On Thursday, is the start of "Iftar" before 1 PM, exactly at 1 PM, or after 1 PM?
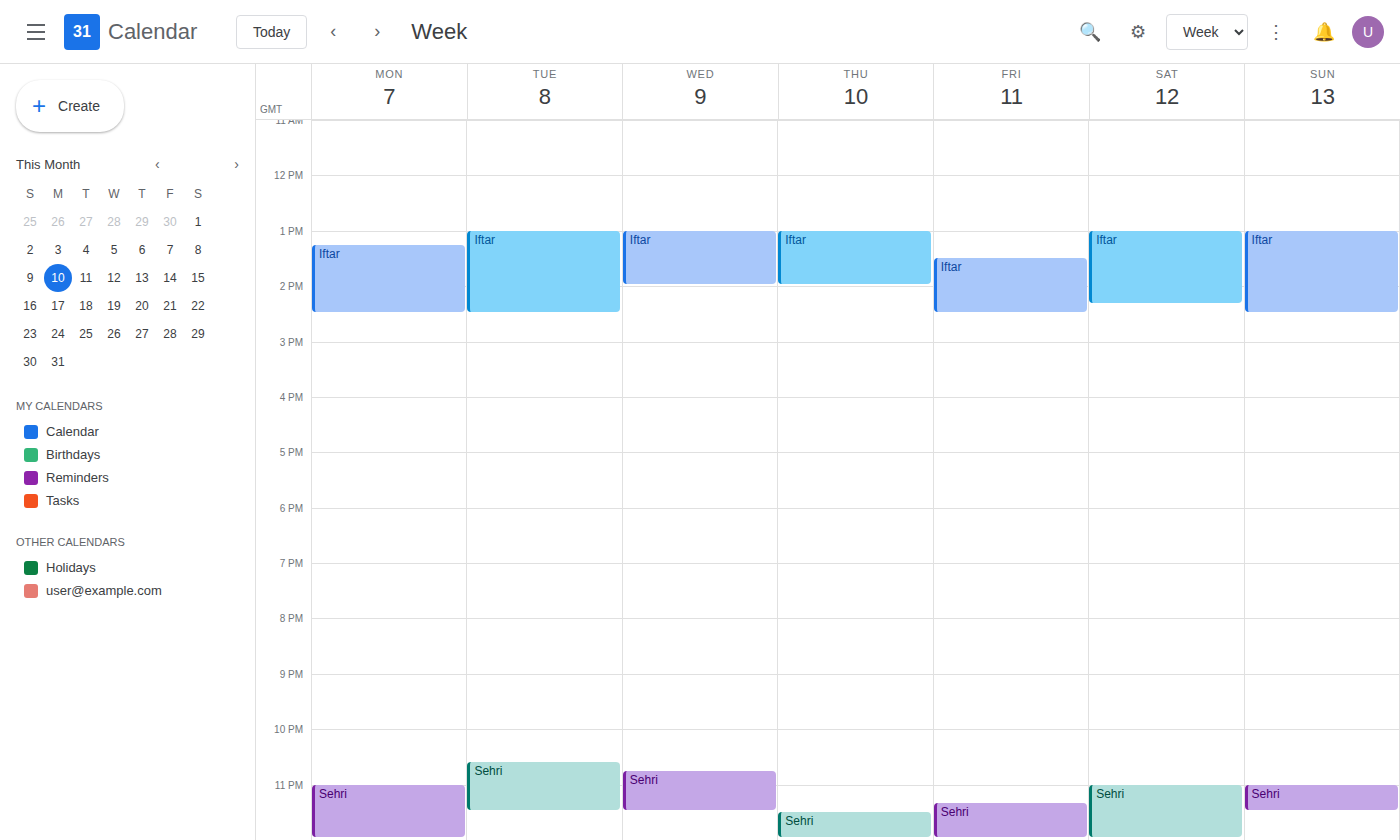
1:00 PM -- exactly at 1 PM, on the 1 PM line.